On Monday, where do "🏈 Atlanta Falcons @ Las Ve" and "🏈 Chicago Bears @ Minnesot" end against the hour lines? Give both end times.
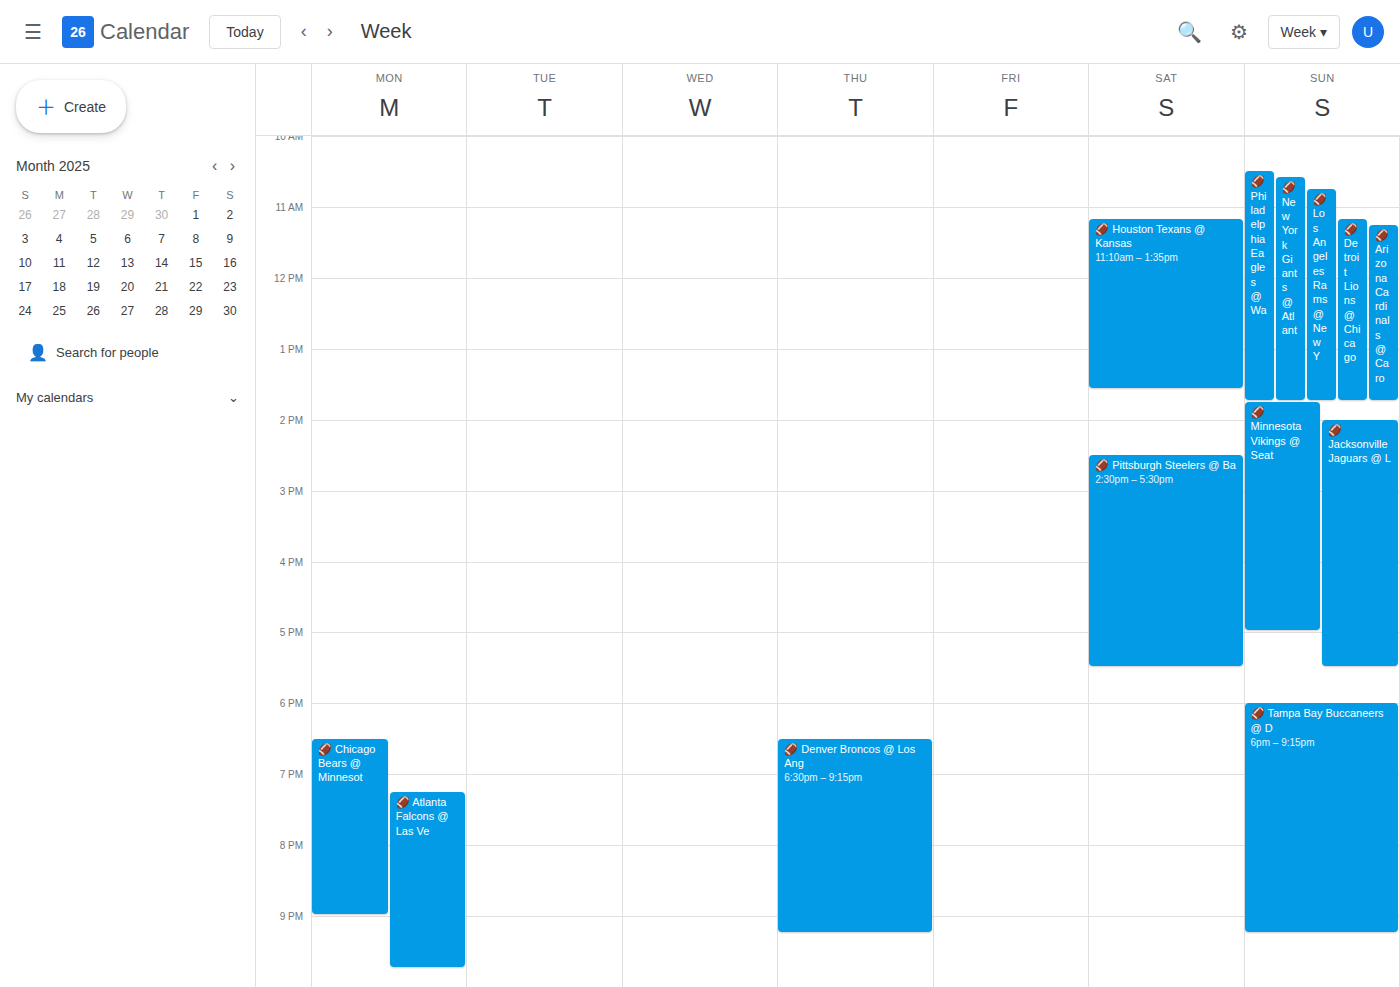
"🏈 Atlanta Falcons @ Las Ve": 9:45 PM, neither: three quarters of the way from the 9 PM line to the 10 PM line. "🏈 Chicago Bears @ Minnesot": 9:00 PM, exactly on the 9 PM line.